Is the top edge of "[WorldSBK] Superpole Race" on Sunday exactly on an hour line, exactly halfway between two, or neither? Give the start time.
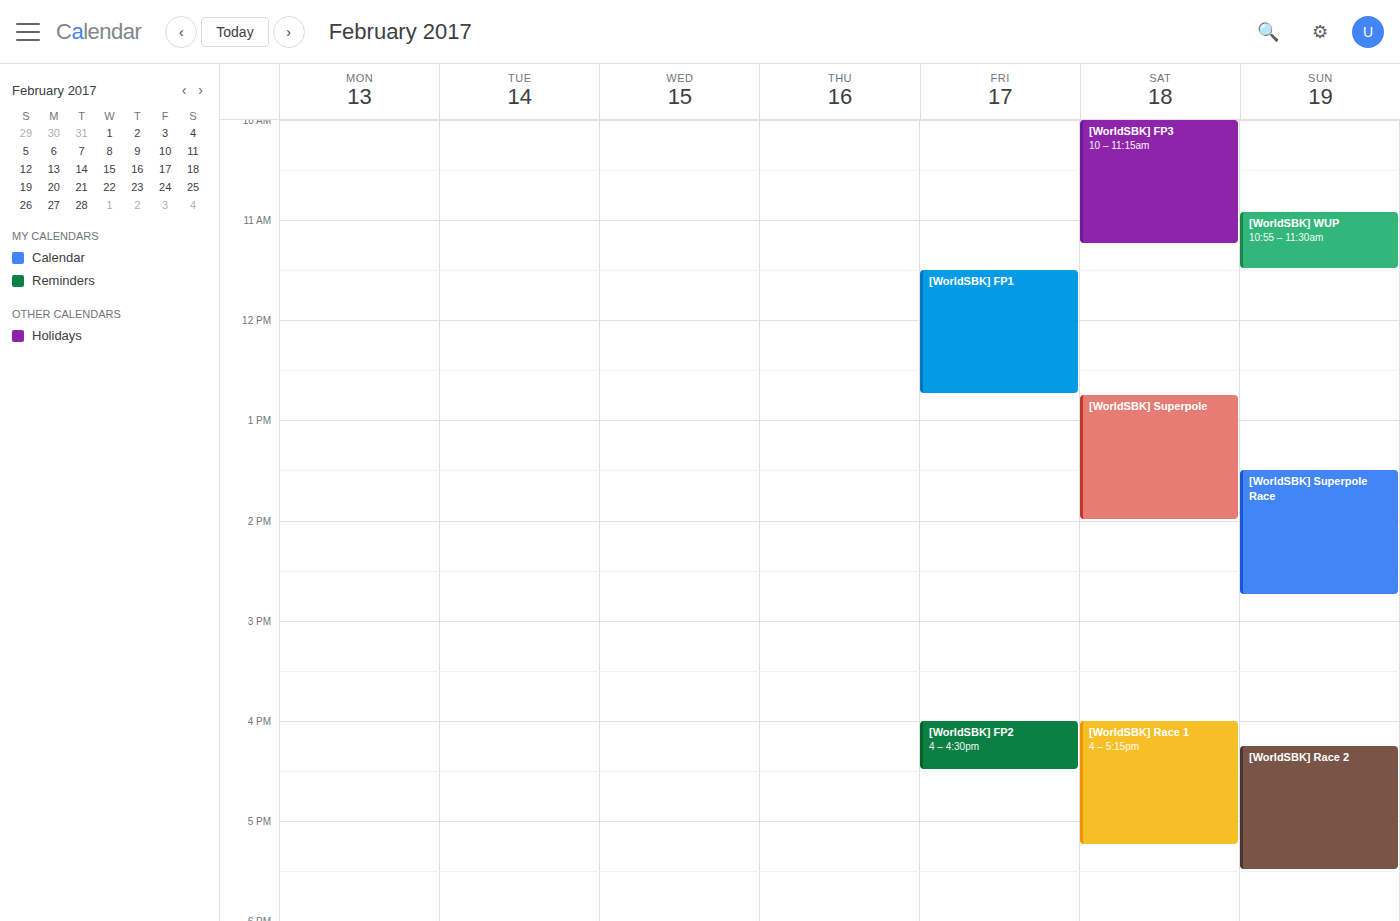
1:30 PM -- halfway between the 1 PM and 2 PM lines.